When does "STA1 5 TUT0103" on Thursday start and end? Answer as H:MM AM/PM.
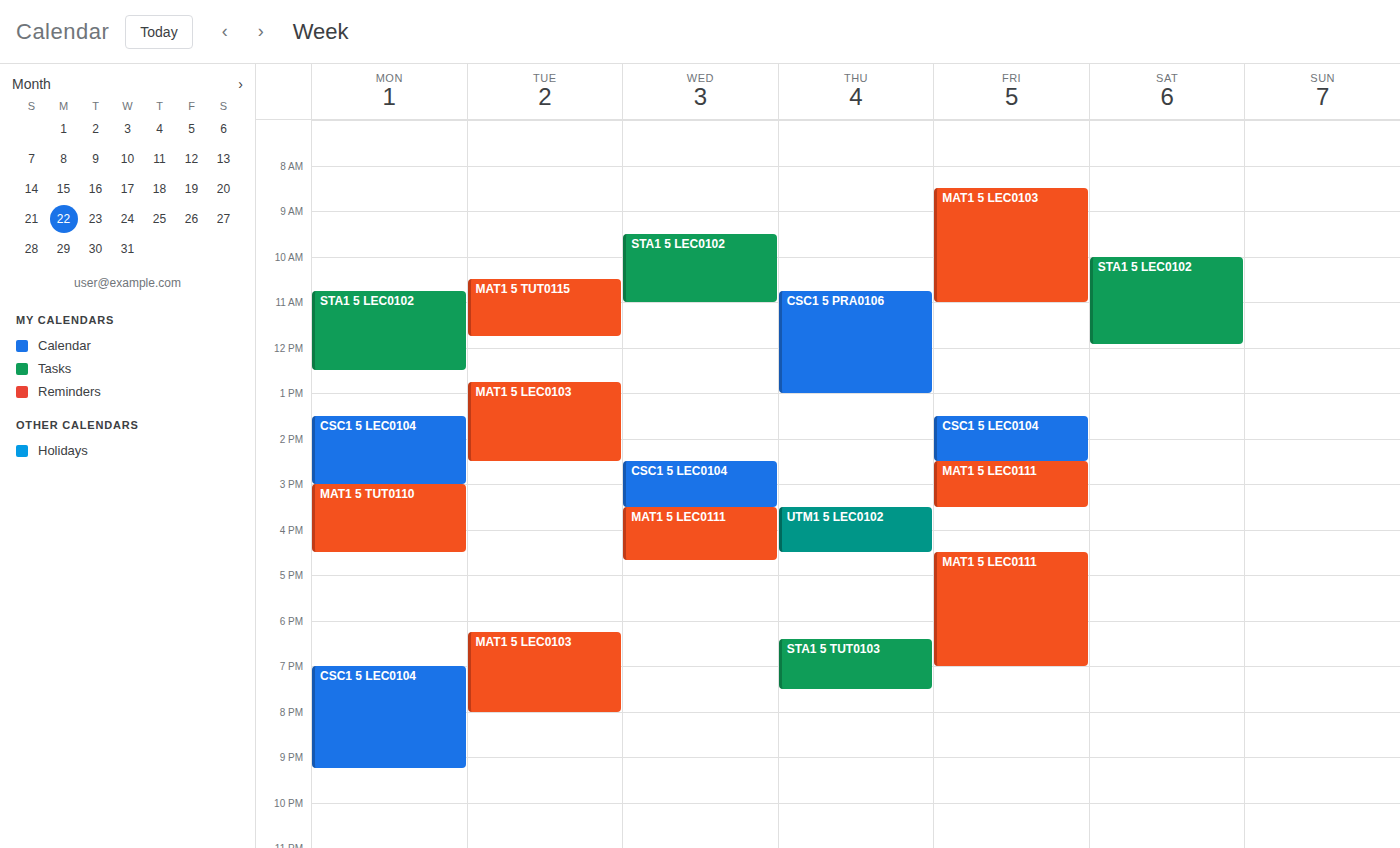
6:25 PM to 7:30 PM